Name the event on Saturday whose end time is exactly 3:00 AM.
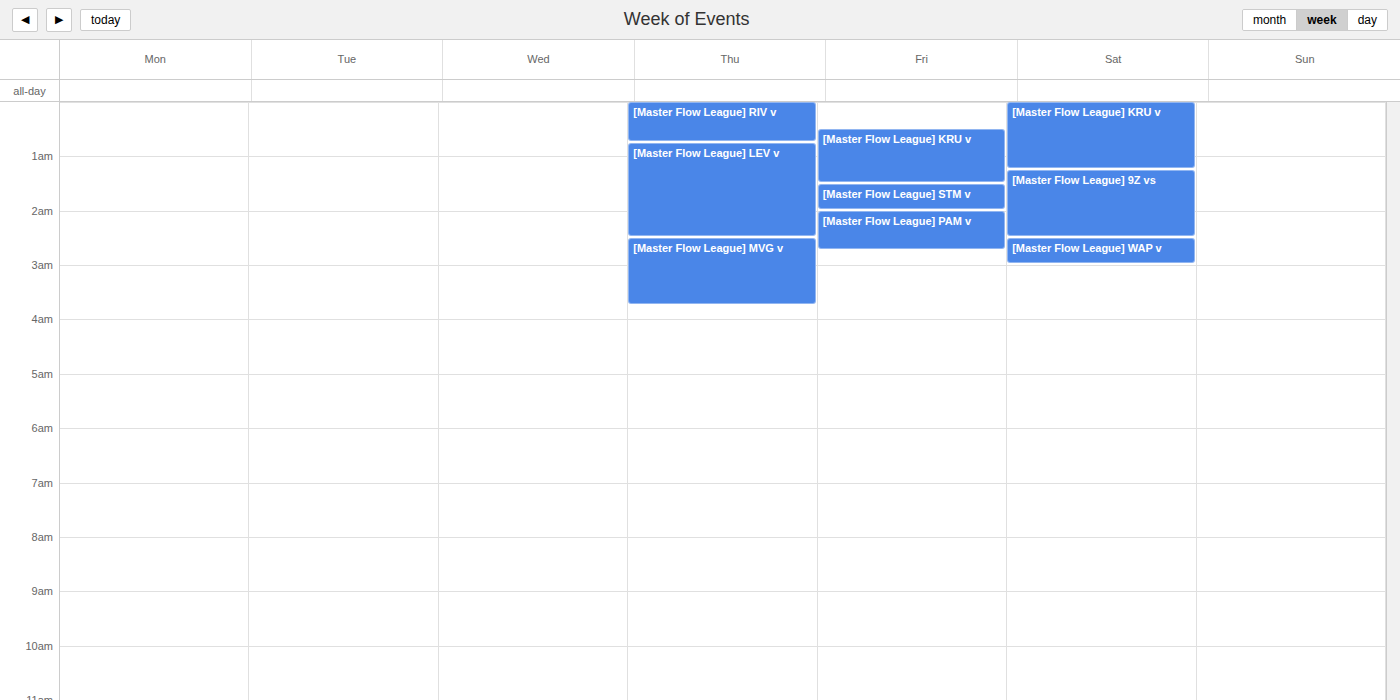
"[Master Flow League] WAP v"